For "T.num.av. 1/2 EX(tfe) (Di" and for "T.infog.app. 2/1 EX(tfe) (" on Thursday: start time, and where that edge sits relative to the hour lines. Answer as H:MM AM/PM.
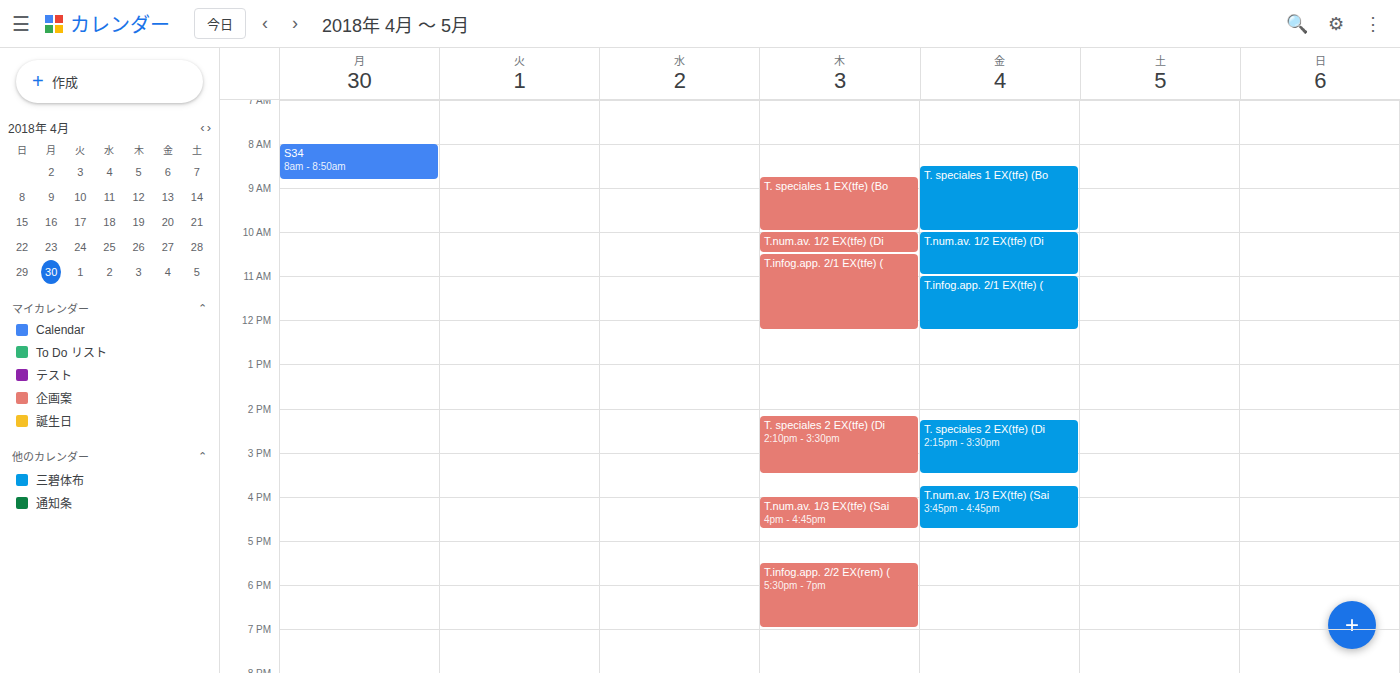
"T.num.av. 1/2 EX(tfe) (Di": 10:00 AM, exactly on the 10 AM line. "T.infog.app. 2/1 EX(tfe) (": 10:30 AM, halfway between the 10 AM and 11 AM lines.